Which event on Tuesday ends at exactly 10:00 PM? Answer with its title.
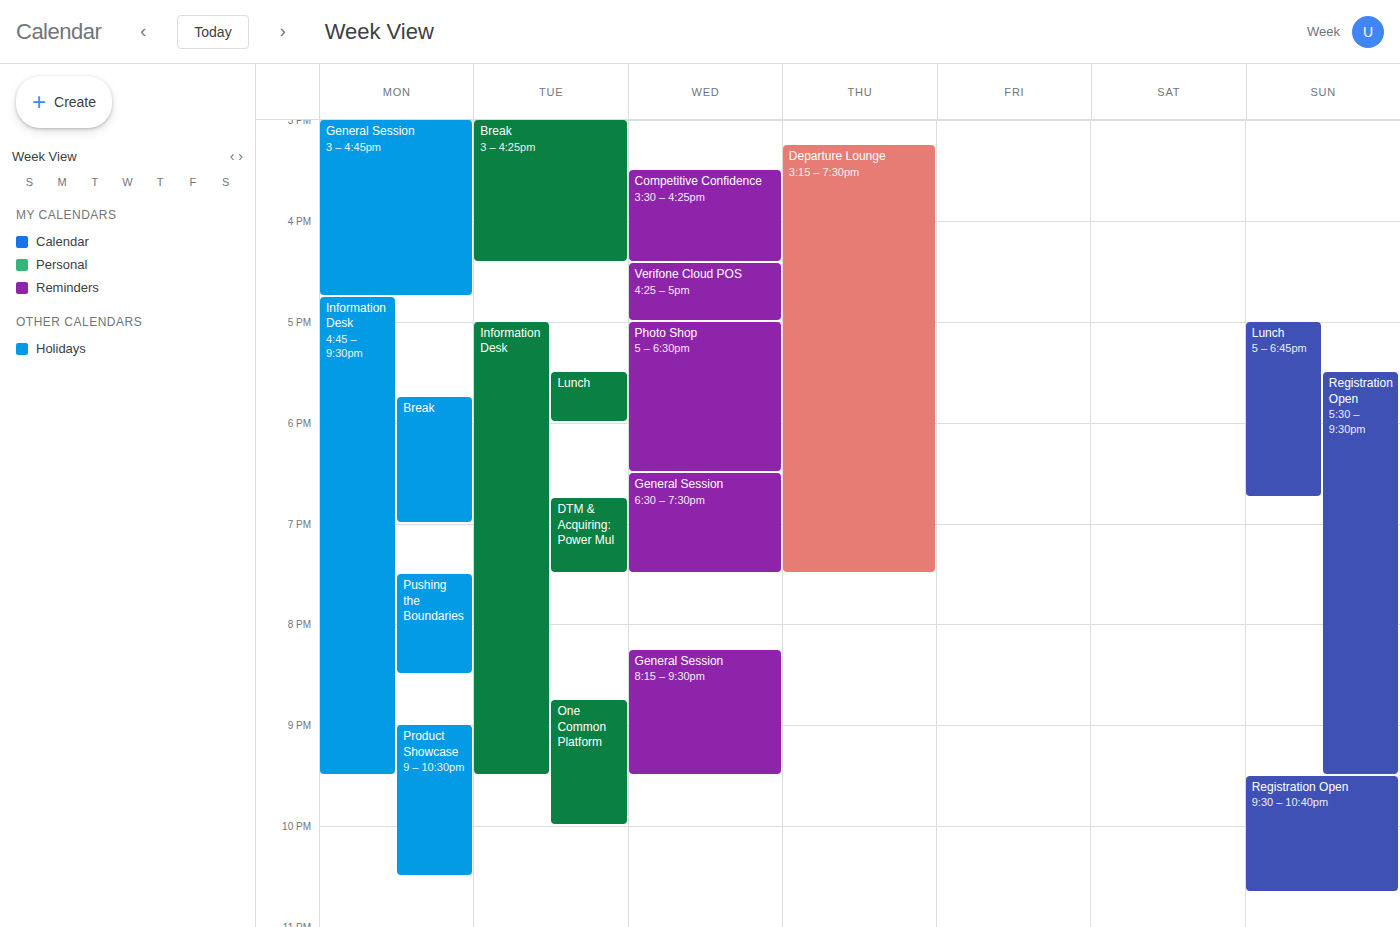
"One Common Platform"